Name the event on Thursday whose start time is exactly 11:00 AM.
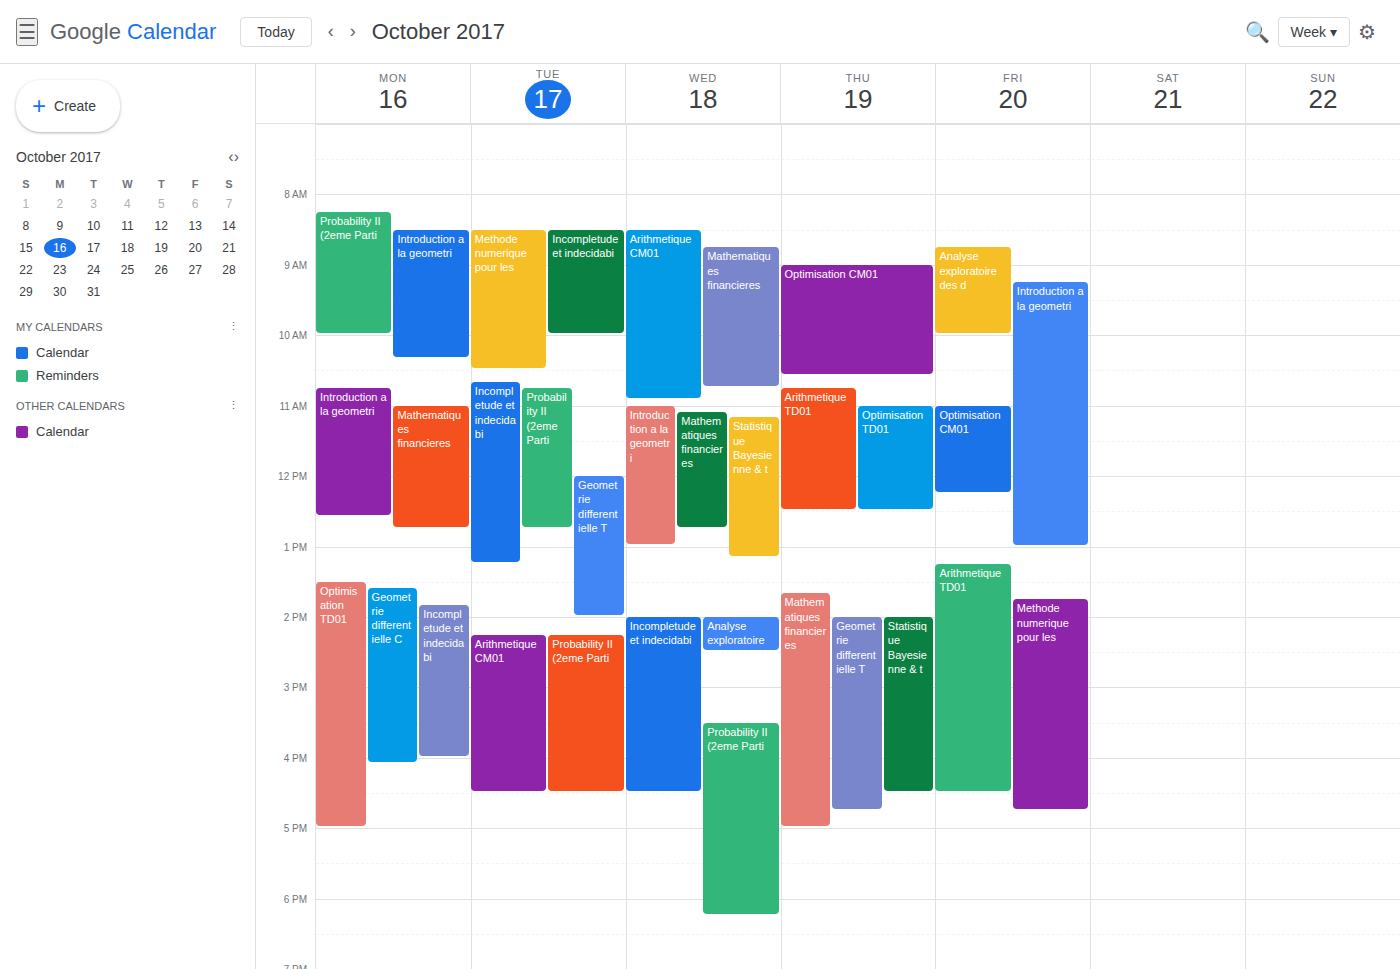
"Optimisation TD01"